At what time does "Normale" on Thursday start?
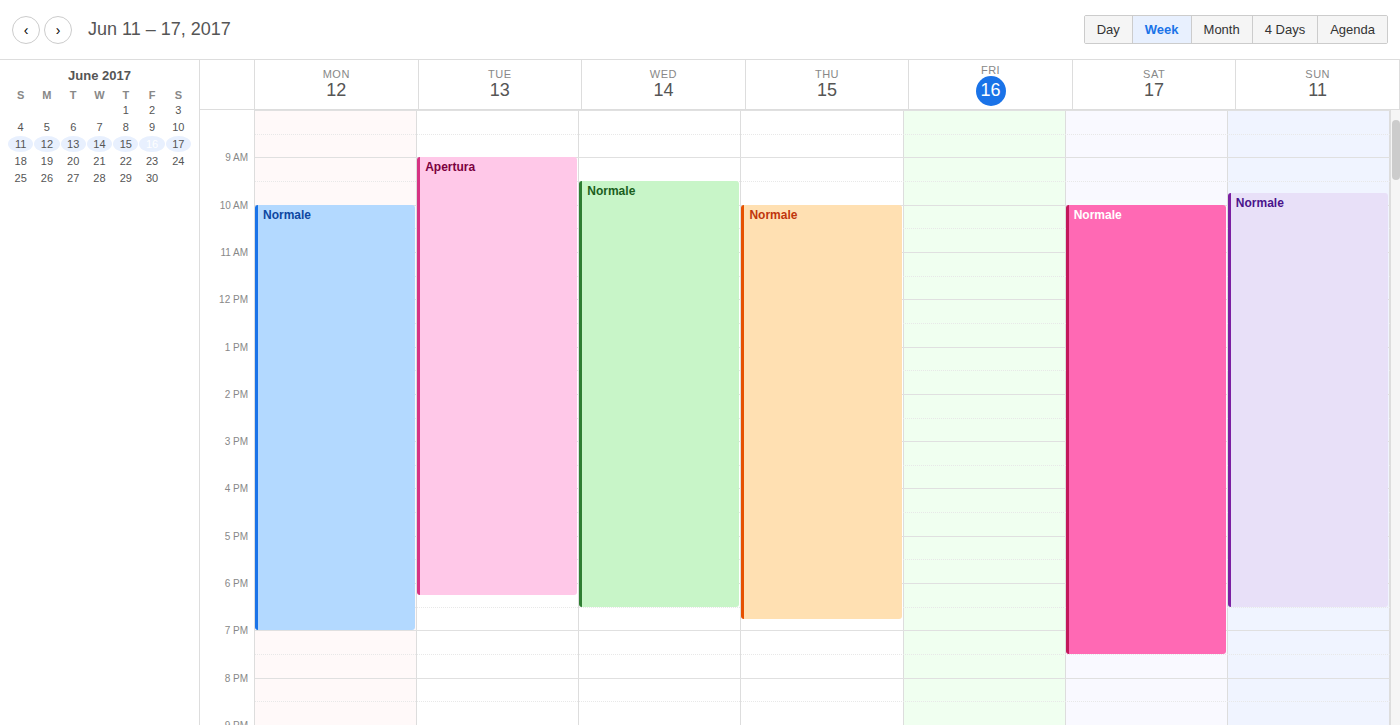
10:00 AM